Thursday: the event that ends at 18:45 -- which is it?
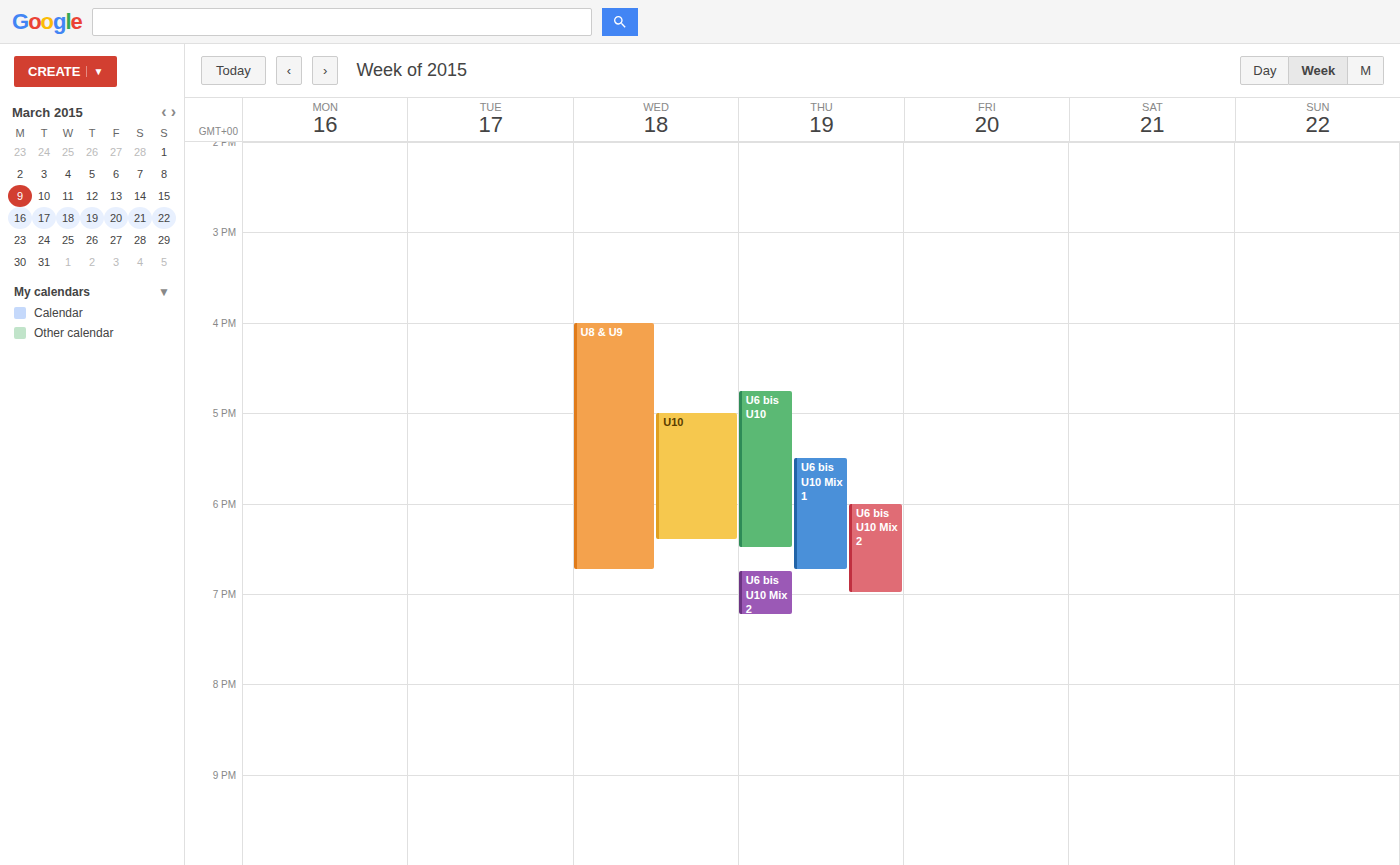
"U6 bis U10 Mix 1"